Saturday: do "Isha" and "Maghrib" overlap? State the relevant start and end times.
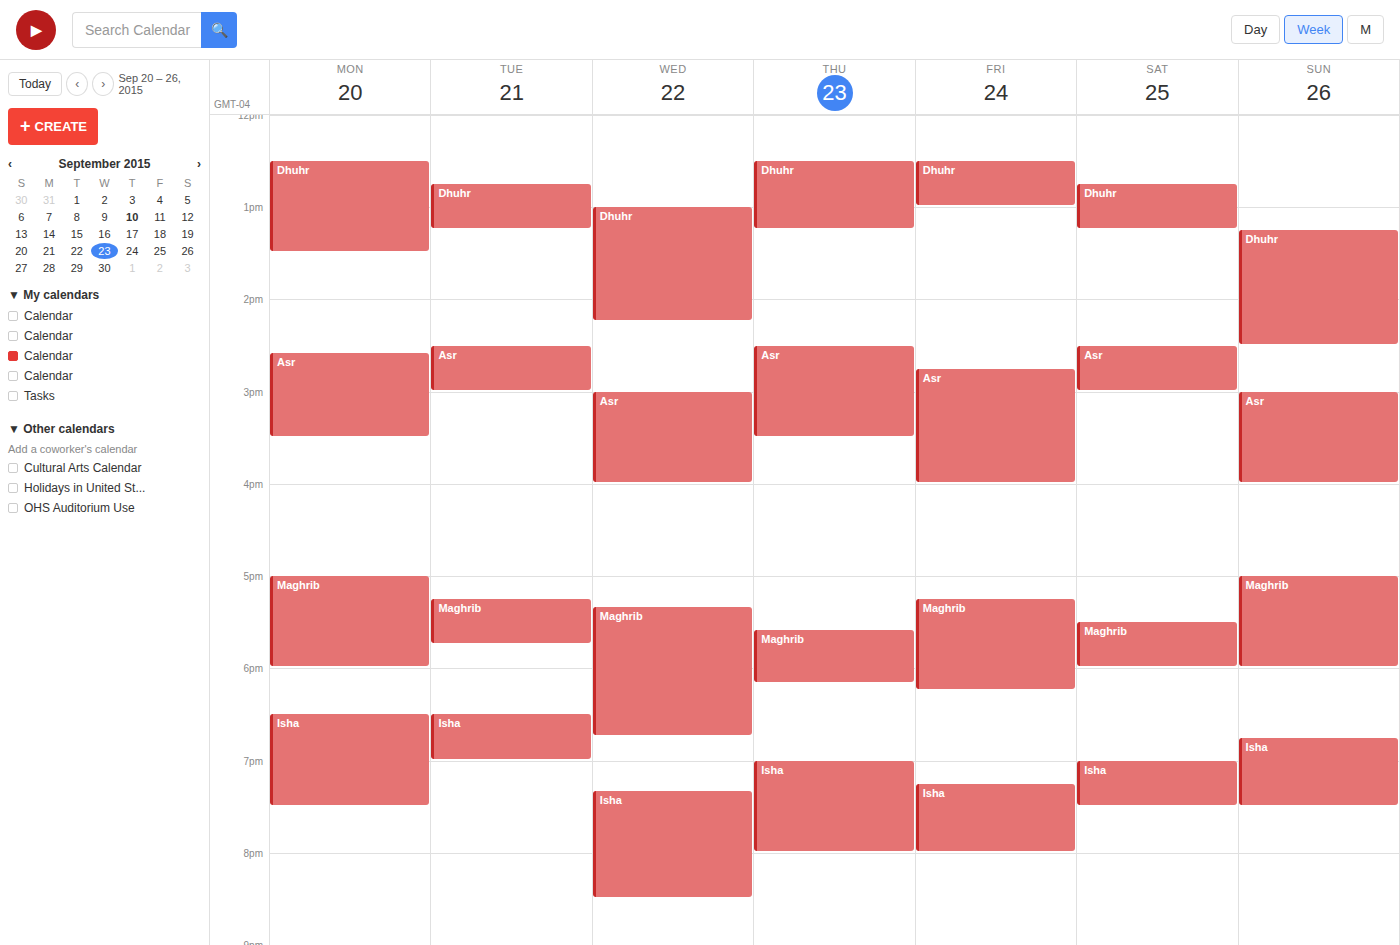
"Maghrib" ends at 6:00 PM and "Isha" starts at 7:00 PM -- no overlap.